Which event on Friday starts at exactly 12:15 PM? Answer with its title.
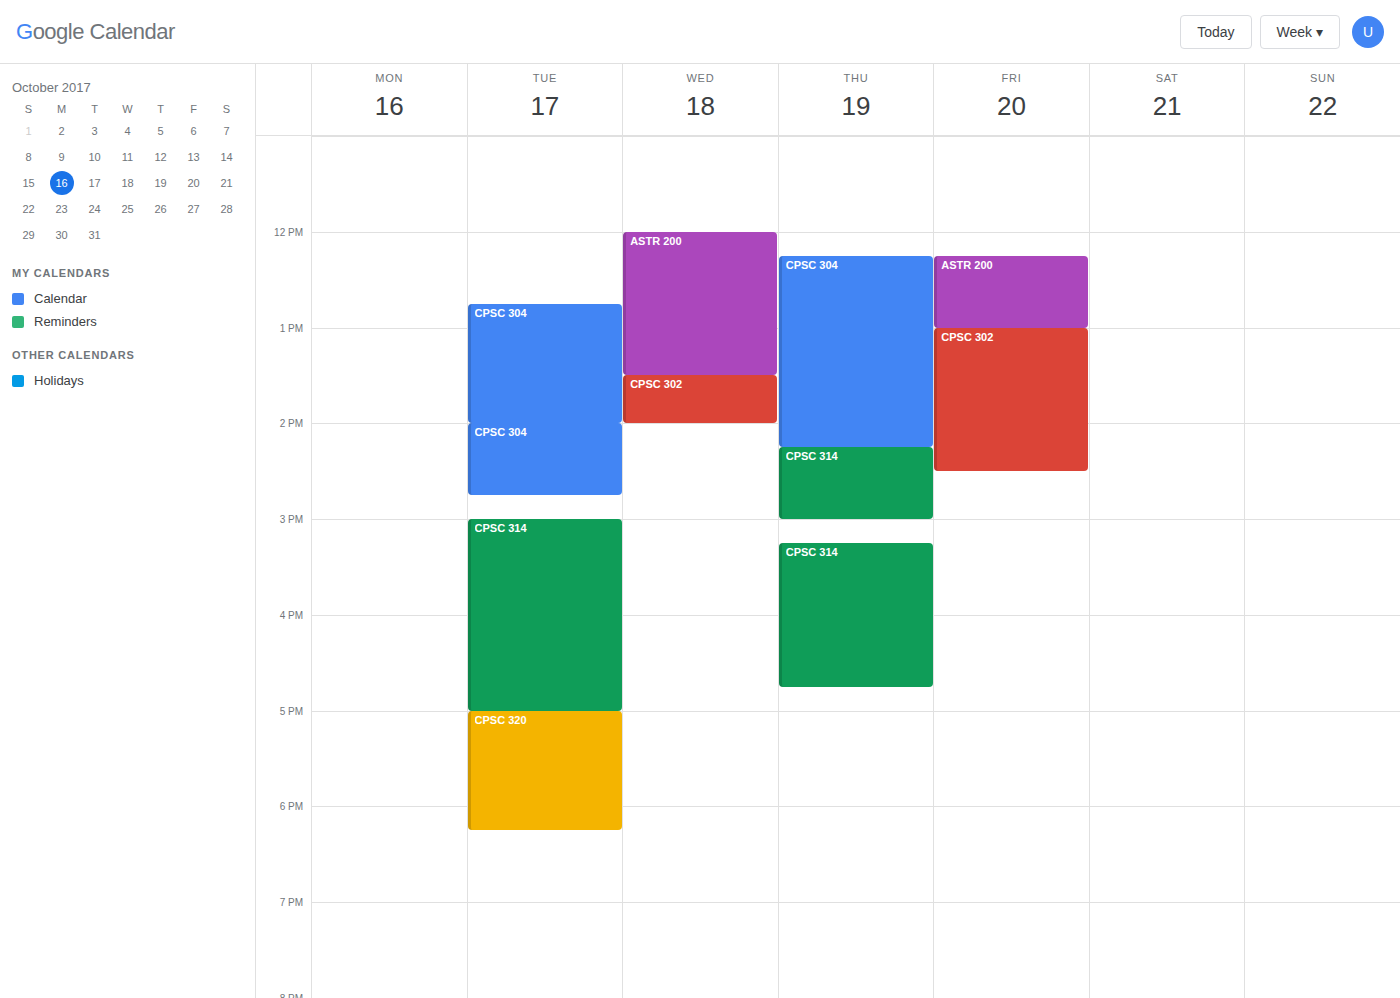
"ASTR 200"